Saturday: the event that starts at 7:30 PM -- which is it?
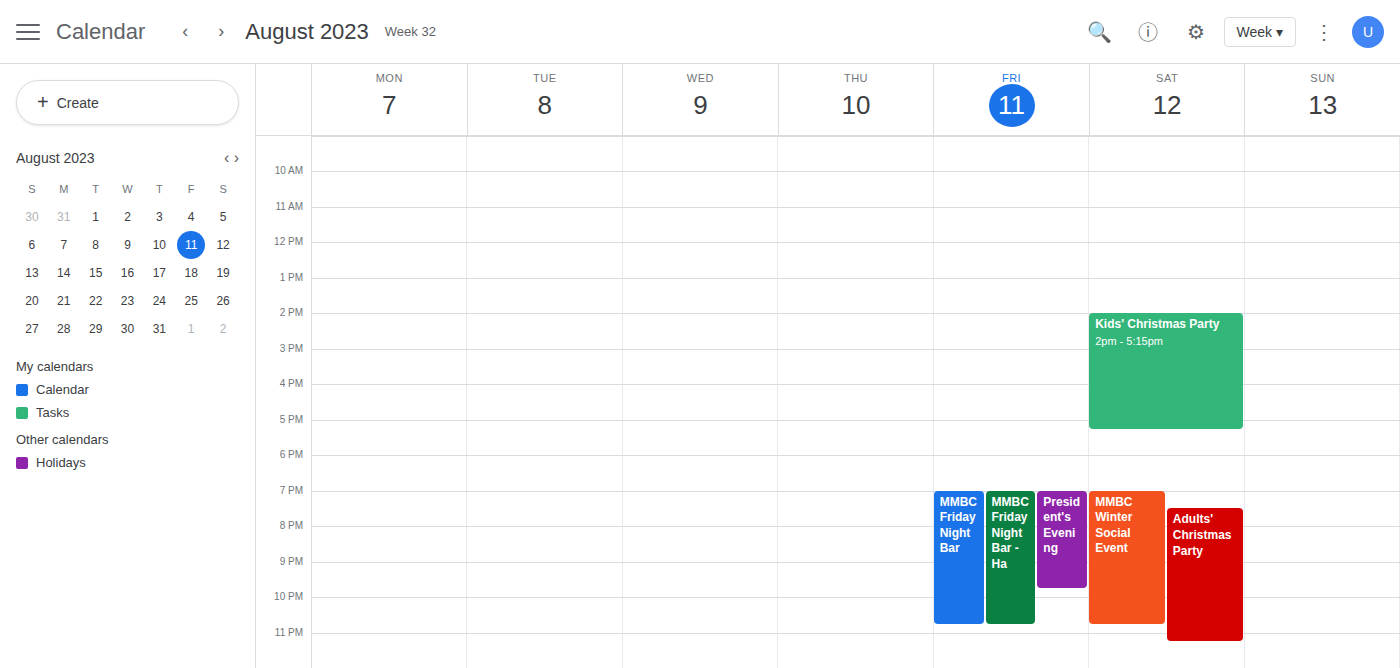
"Adults' Christmas Party"